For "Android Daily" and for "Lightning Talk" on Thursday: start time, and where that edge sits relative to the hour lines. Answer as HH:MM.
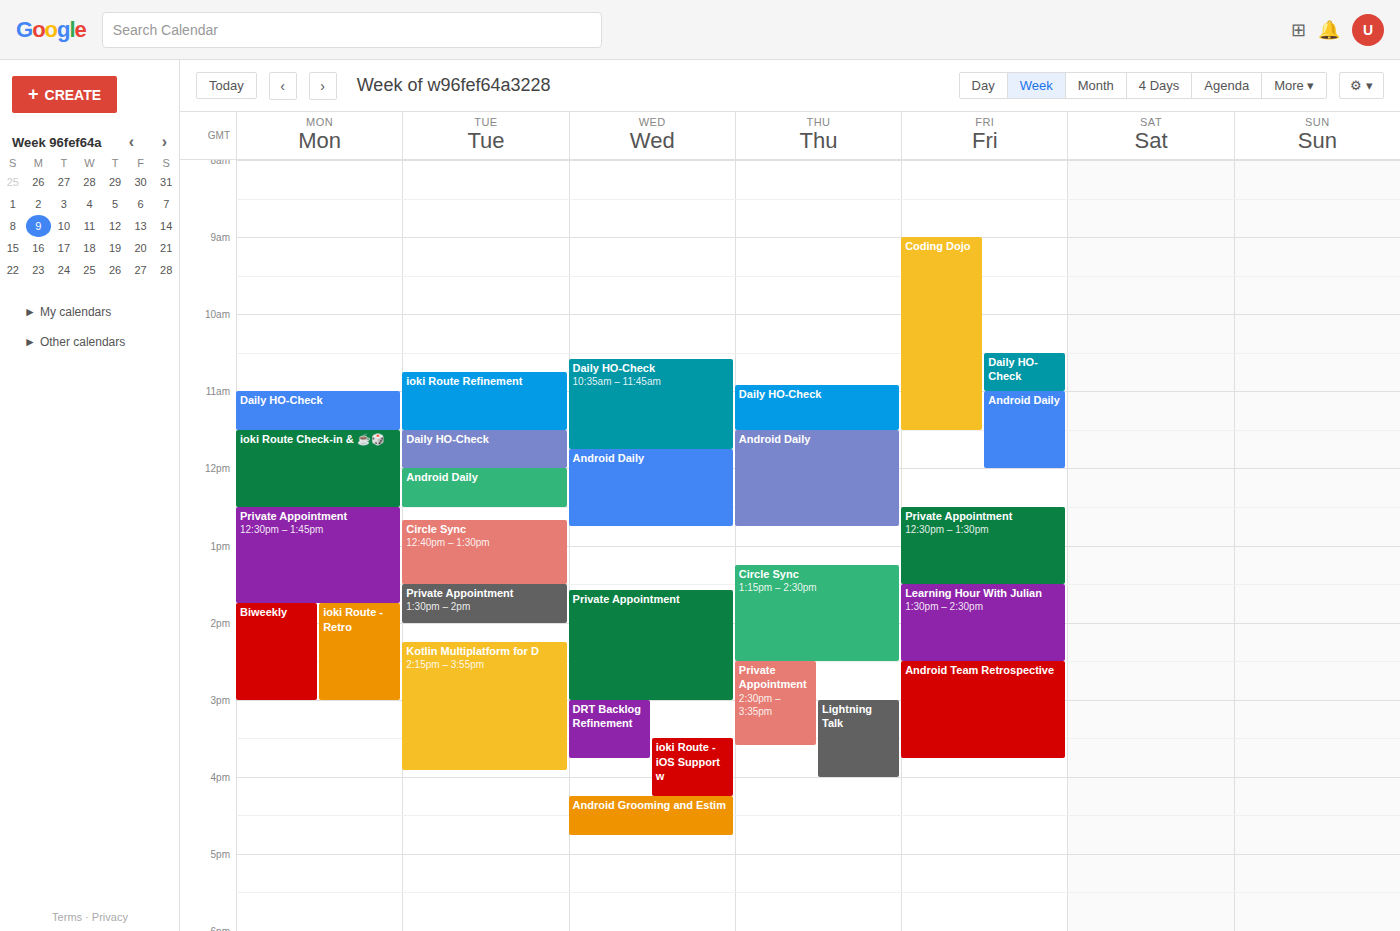
"Android Daily": 11:30, halfway between the 11:00 and 12:00 lines. "Lightning Talk": 15:00, exactly on the 15:00 line.